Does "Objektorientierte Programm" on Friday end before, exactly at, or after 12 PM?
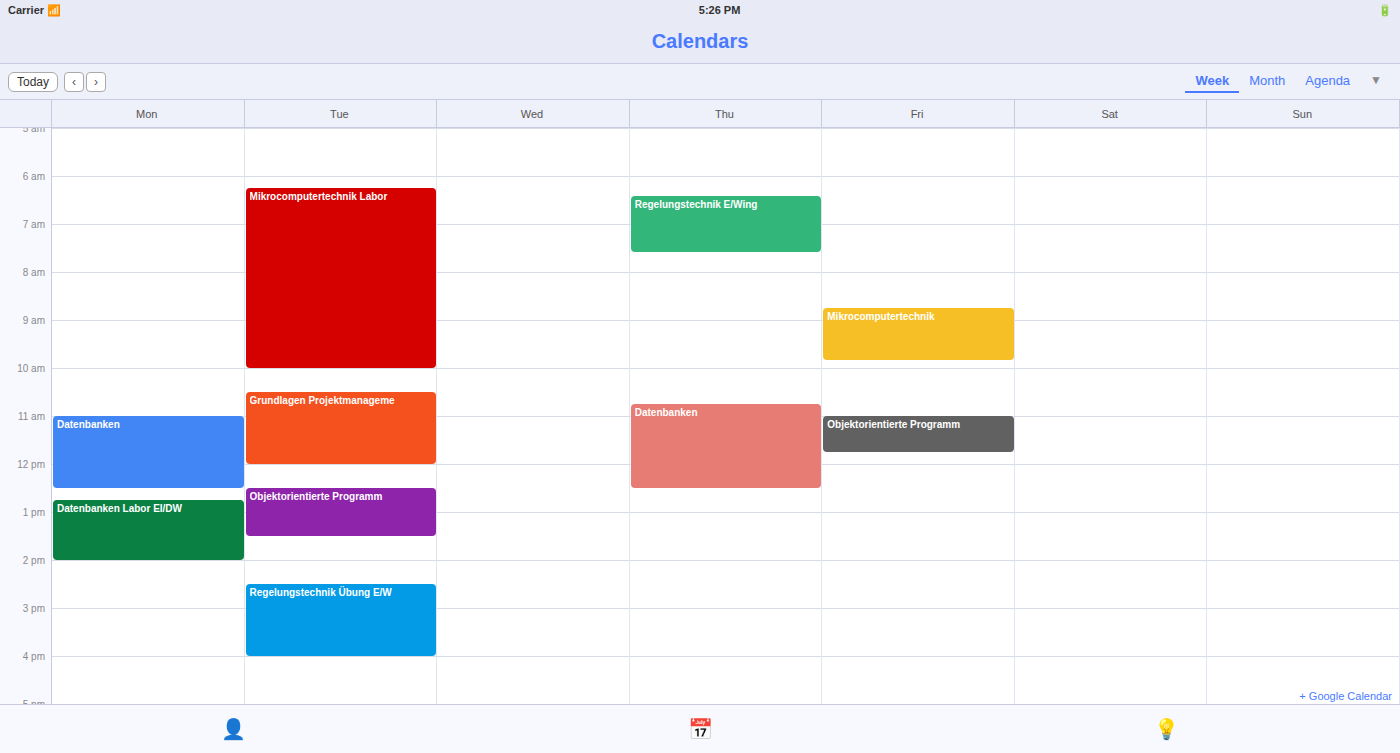
11:45 AM -- before 12 PM, 15 minutes above the 12 PM line.